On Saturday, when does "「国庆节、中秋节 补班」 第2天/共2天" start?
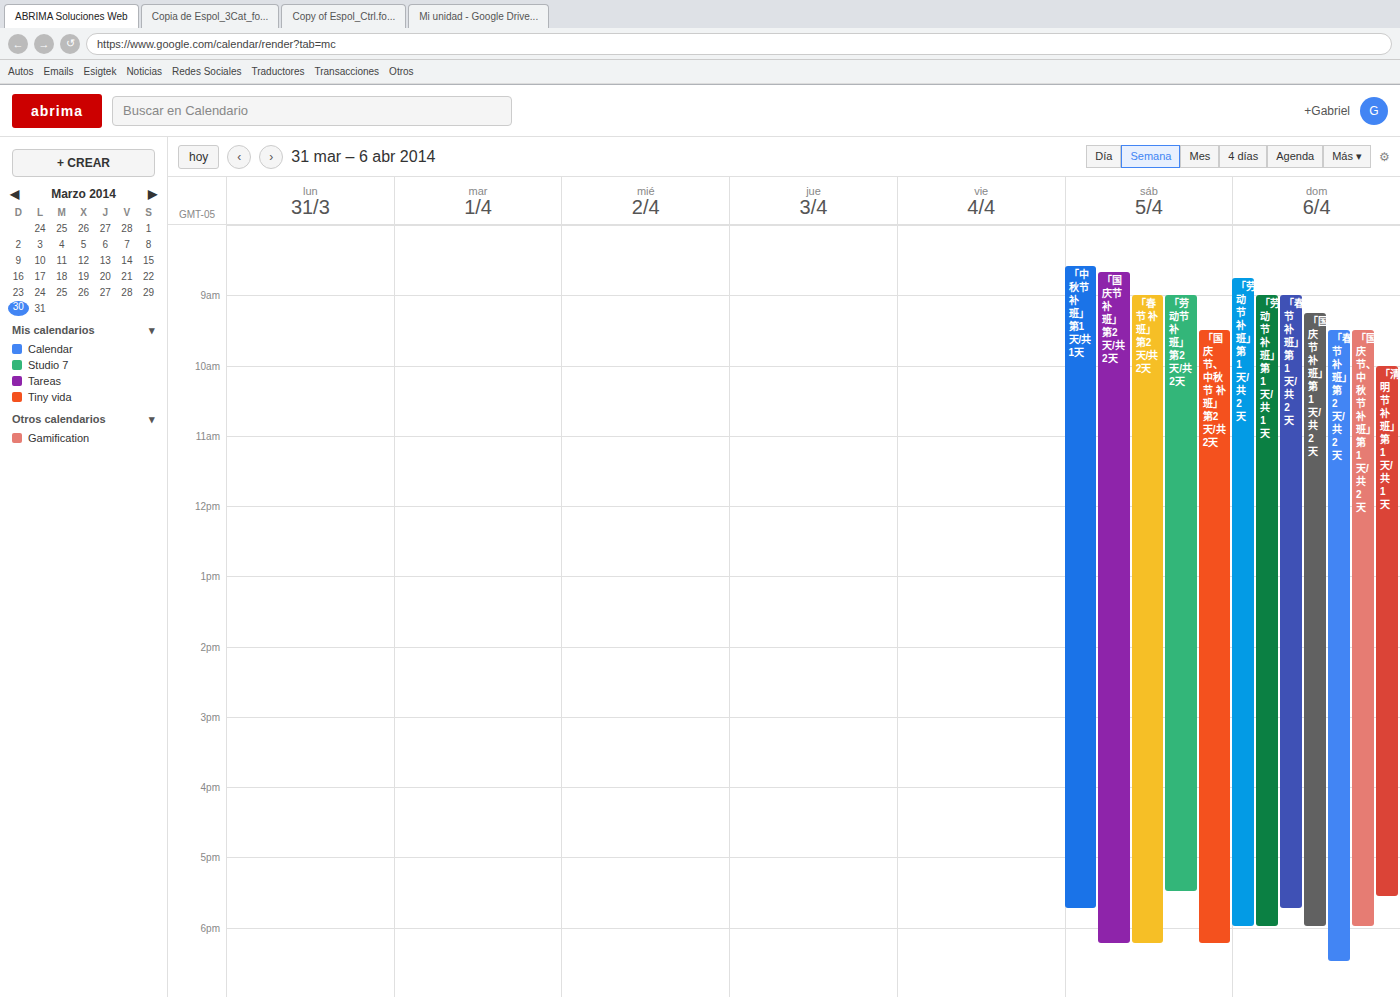
9:30 AM